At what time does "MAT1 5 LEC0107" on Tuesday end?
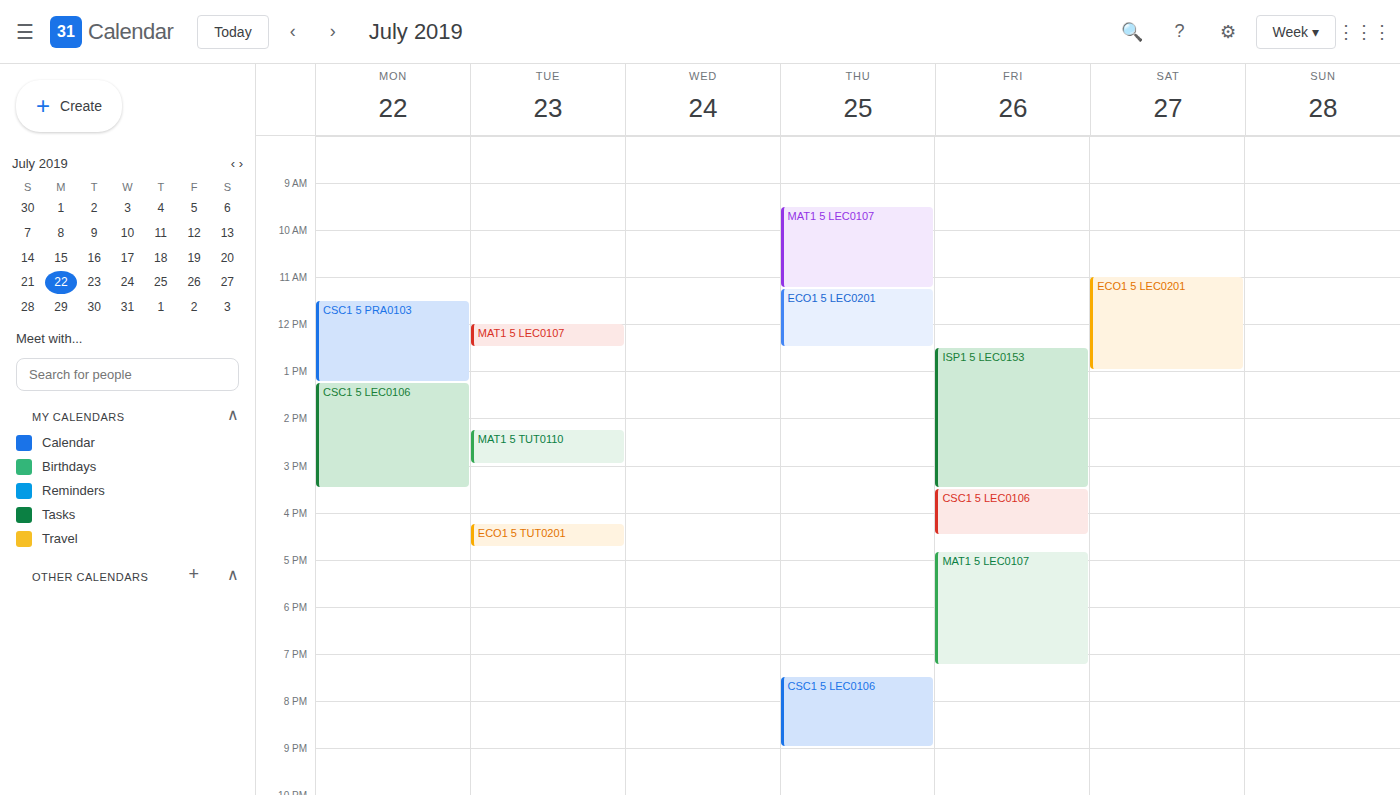
12:30